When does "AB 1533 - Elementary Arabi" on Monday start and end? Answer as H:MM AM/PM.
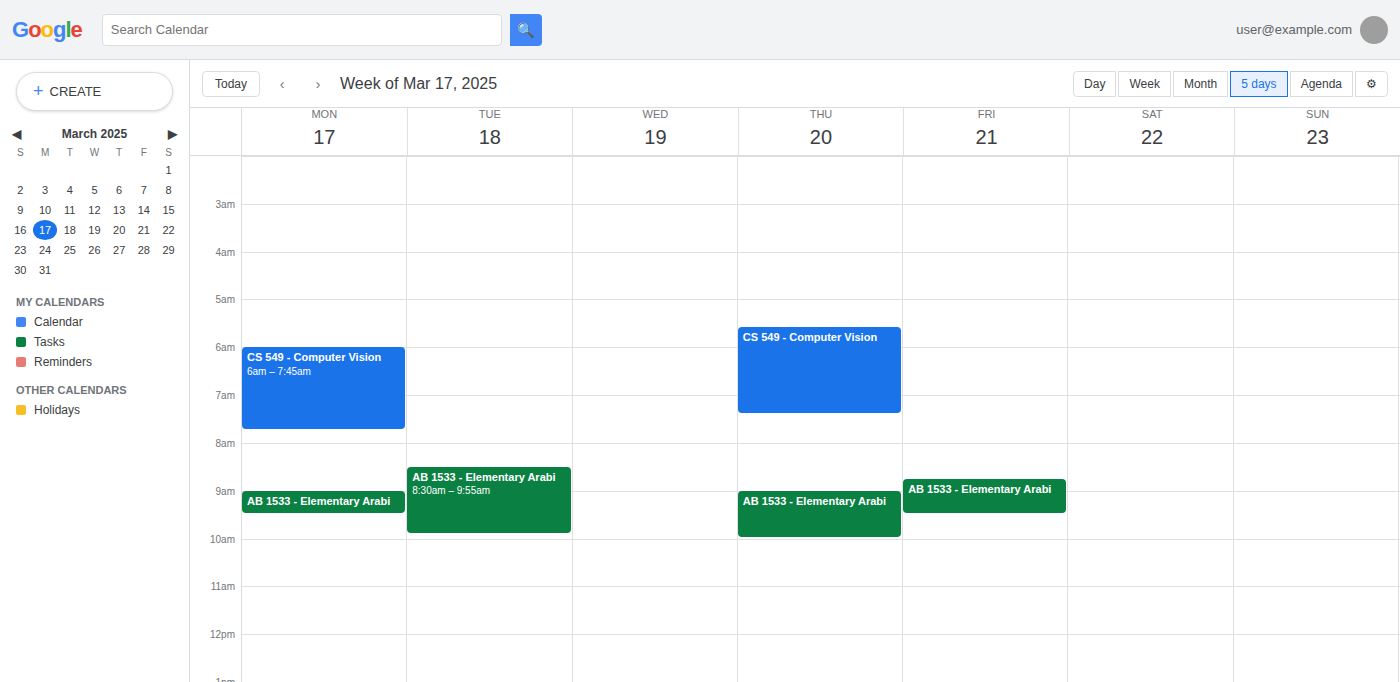
9:00 AM to 9:30 AM